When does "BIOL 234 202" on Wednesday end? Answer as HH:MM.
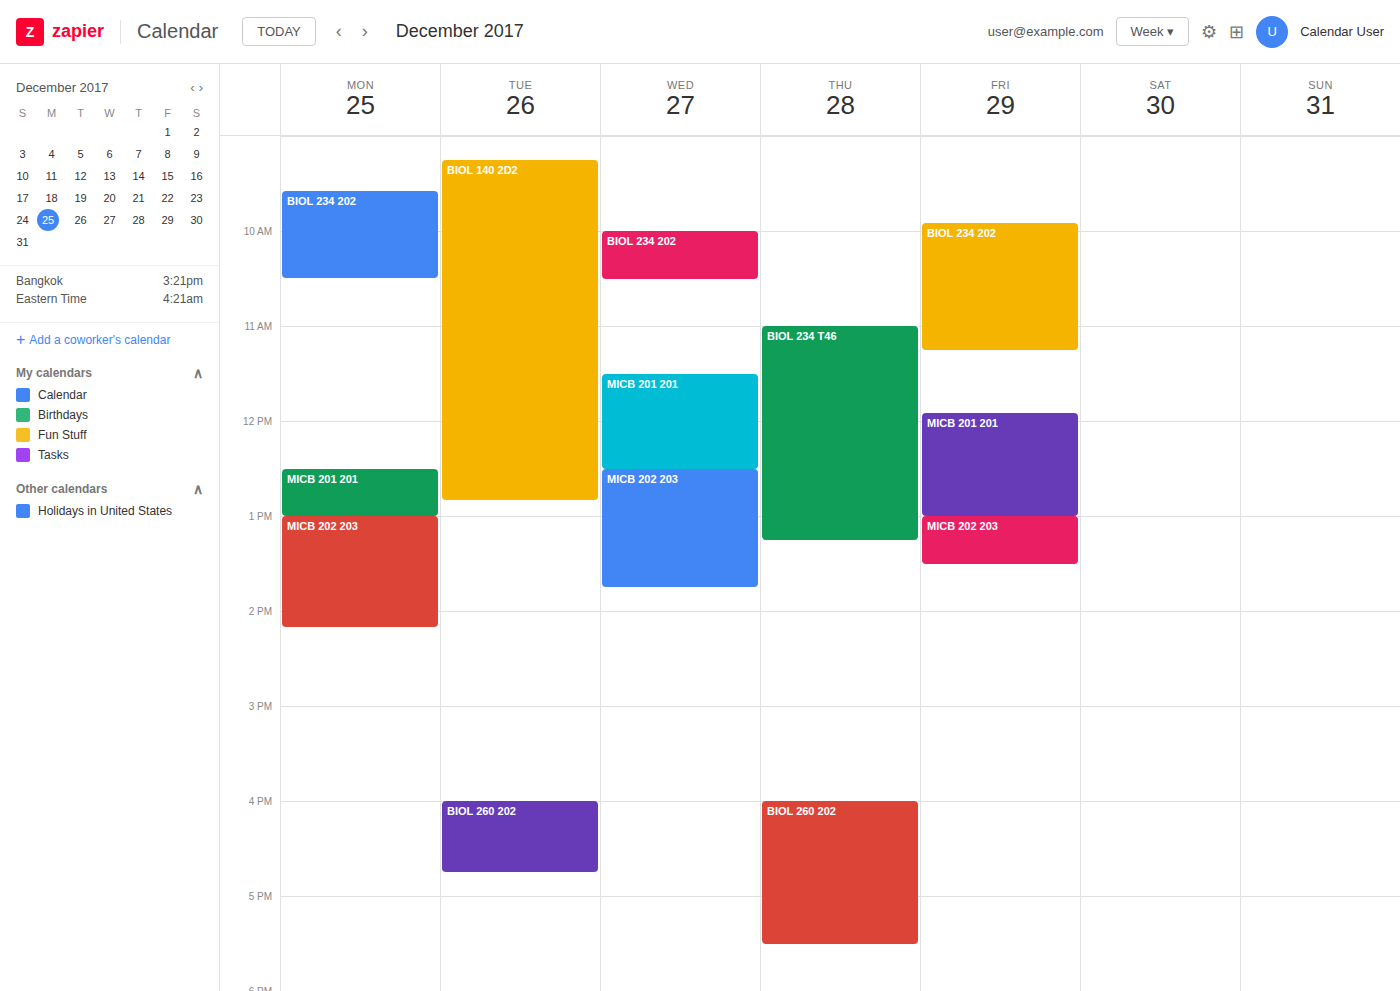
10:30